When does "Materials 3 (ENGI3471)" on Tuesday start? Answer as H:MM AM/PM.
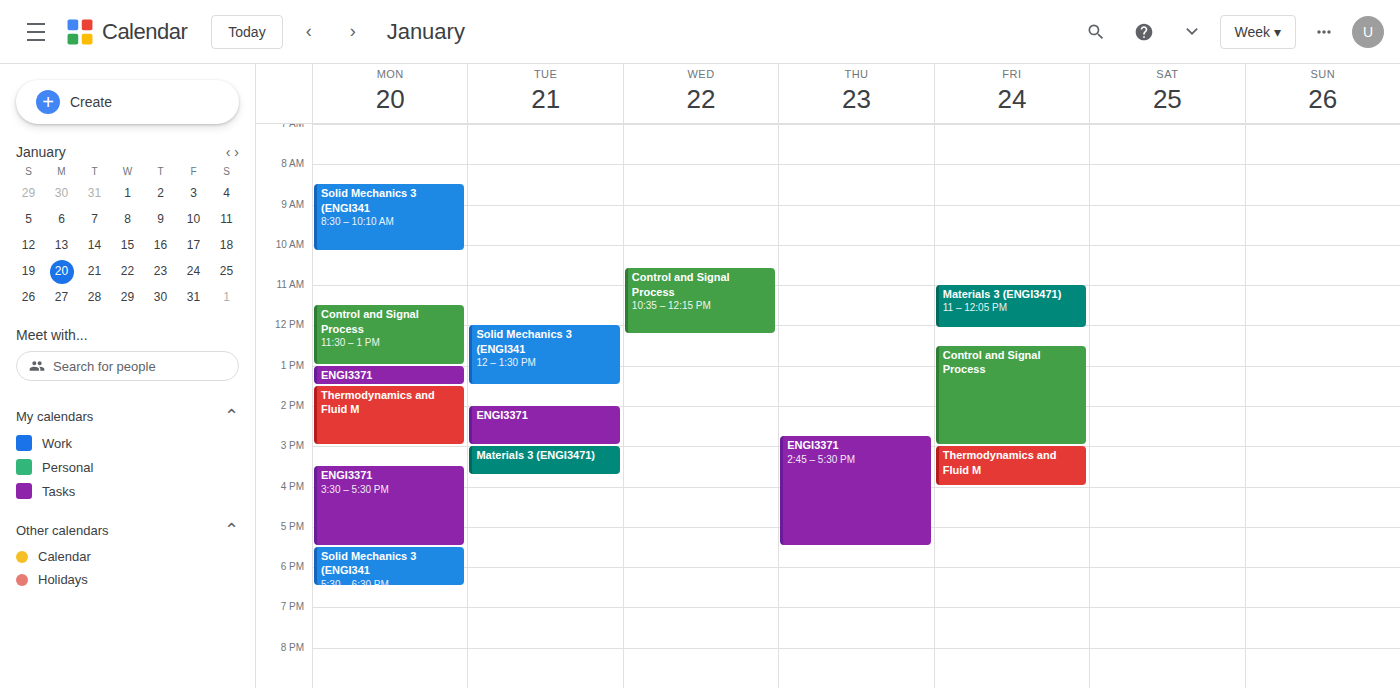
3:00 PM